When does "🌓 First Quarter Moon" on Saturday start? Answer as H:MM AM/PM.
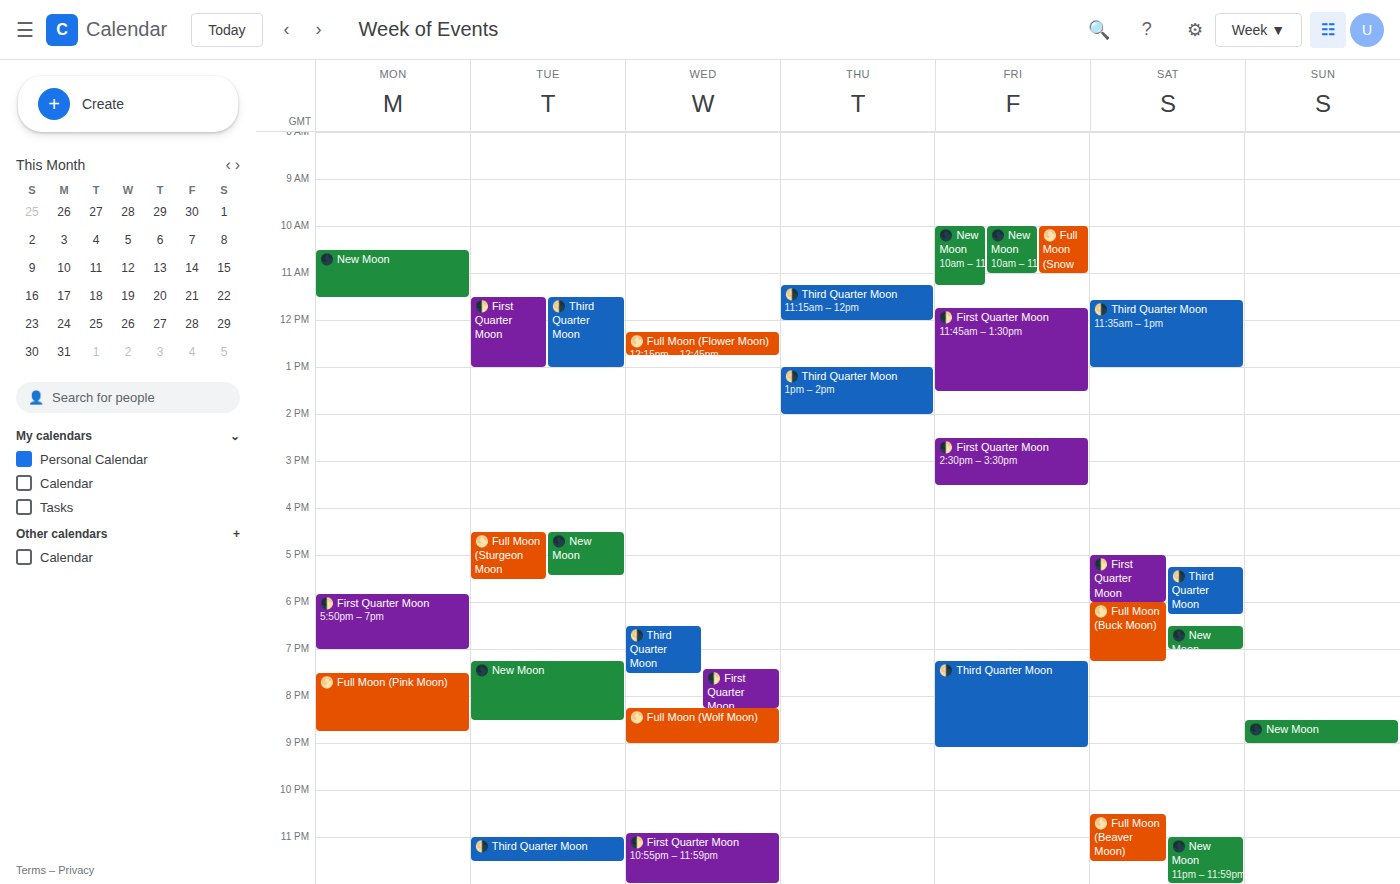
5:00 PM